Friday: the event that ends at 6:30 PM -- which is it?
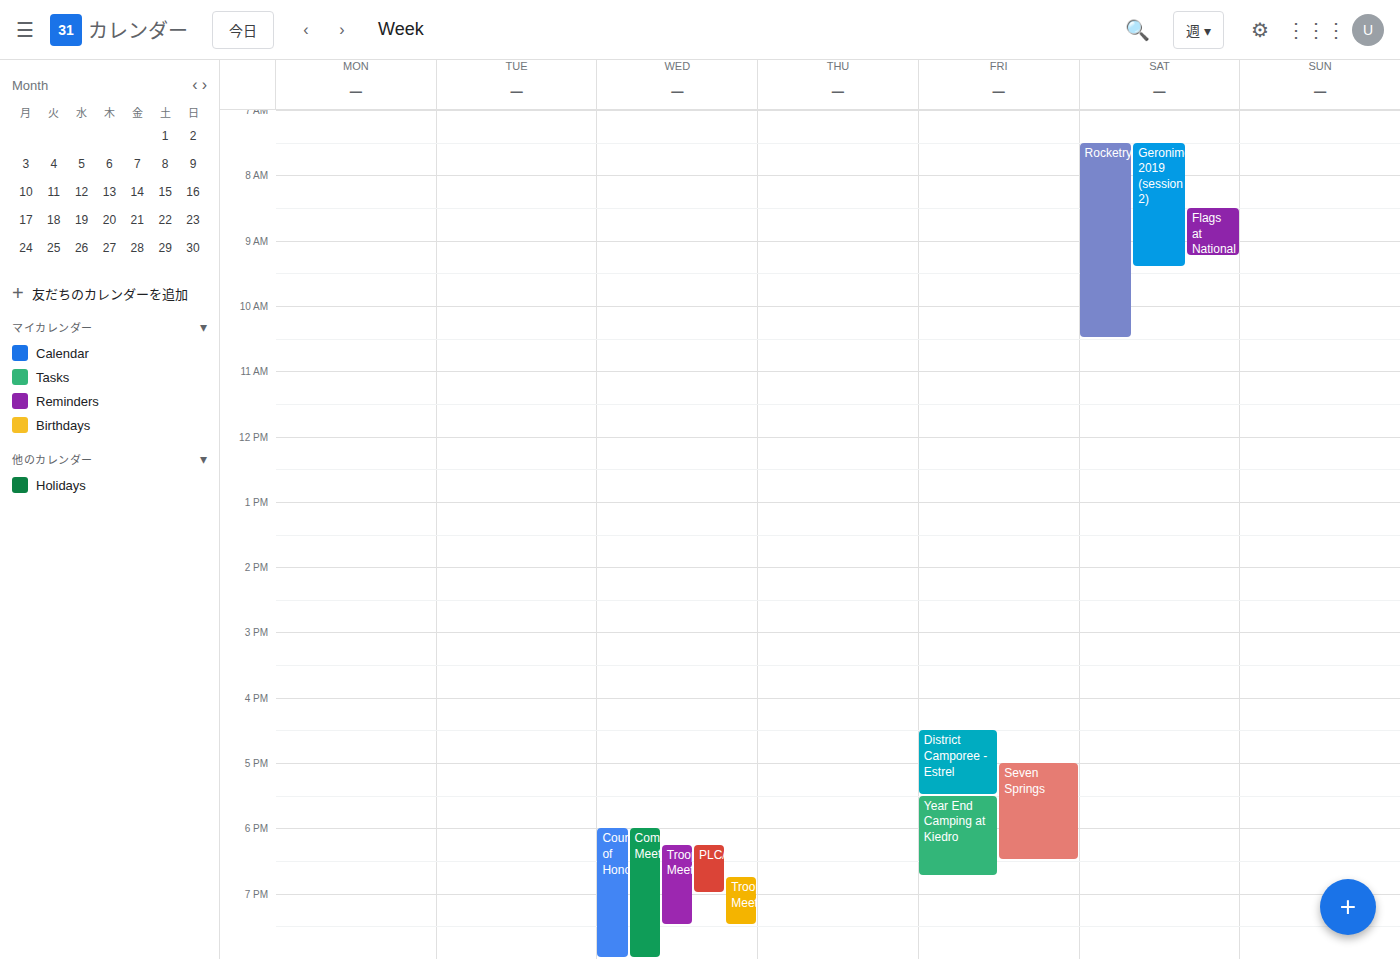
"Seven Springs"